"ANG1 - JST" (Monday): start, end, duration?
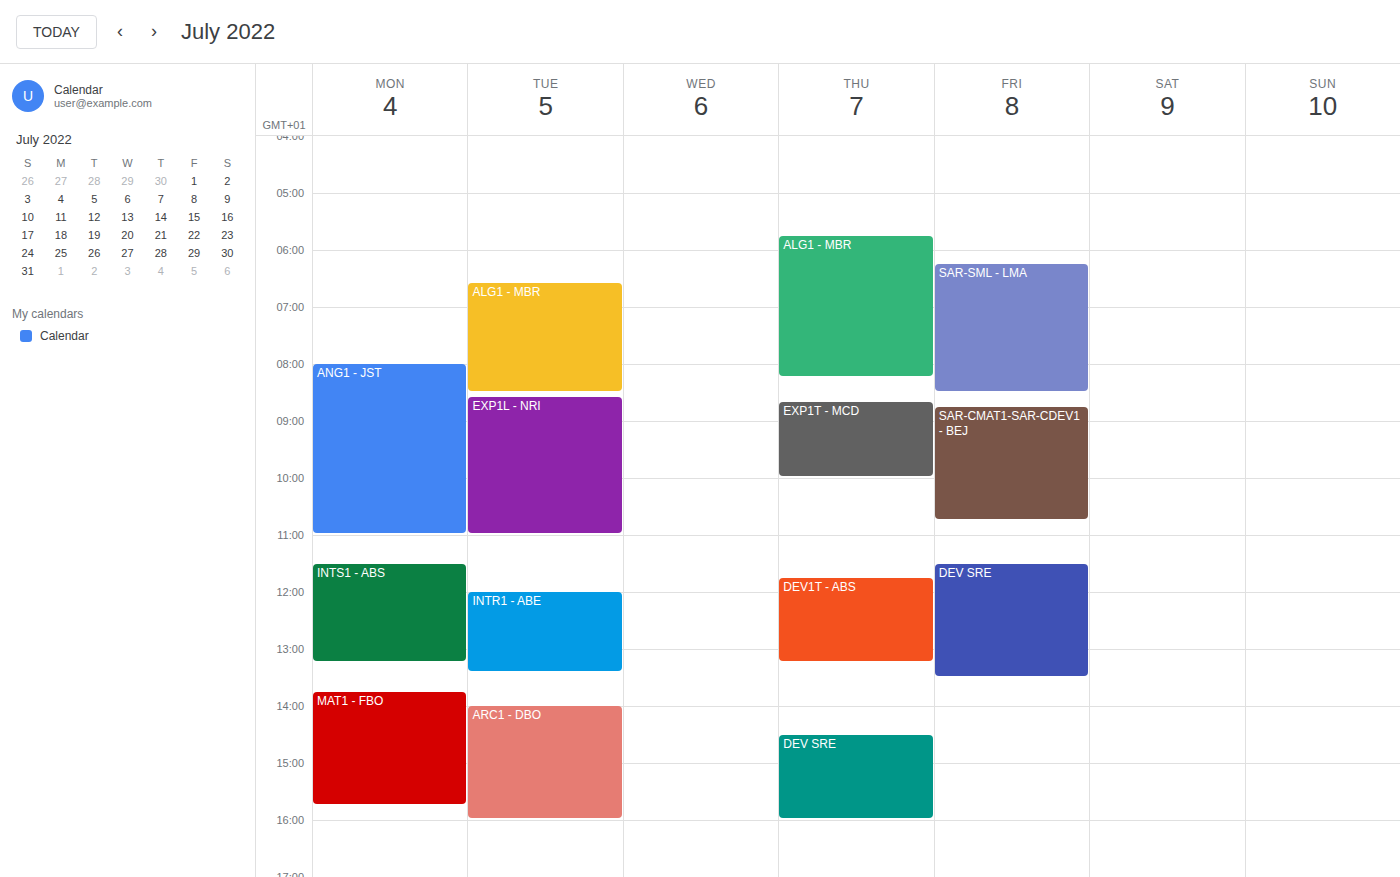
8:00 AM to 11:00 AM, 3 hours